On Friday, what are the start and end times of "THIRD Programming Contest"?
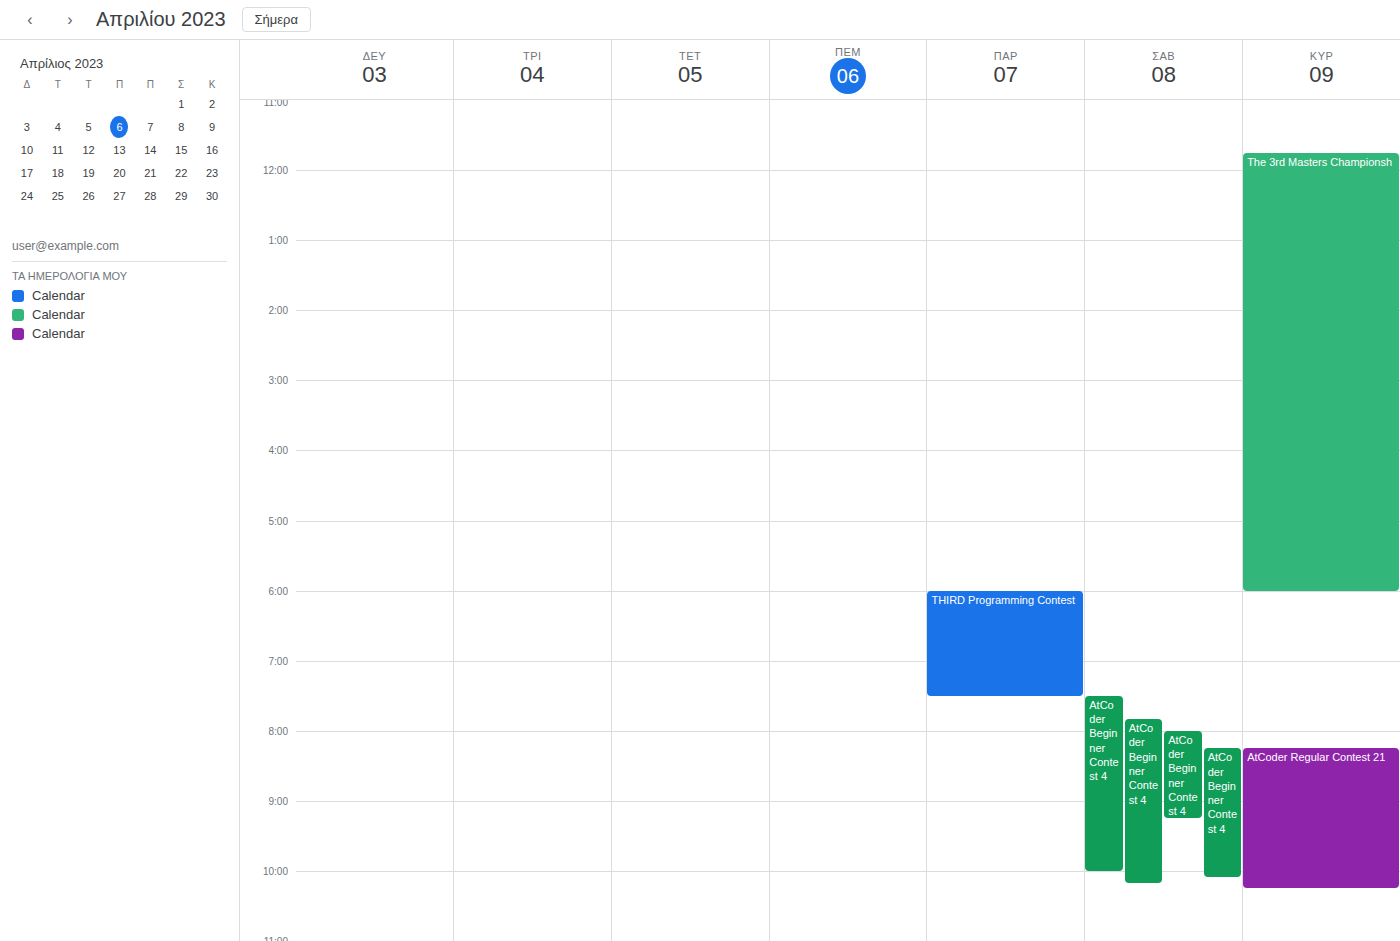
6:00 PM to 7:30 PM